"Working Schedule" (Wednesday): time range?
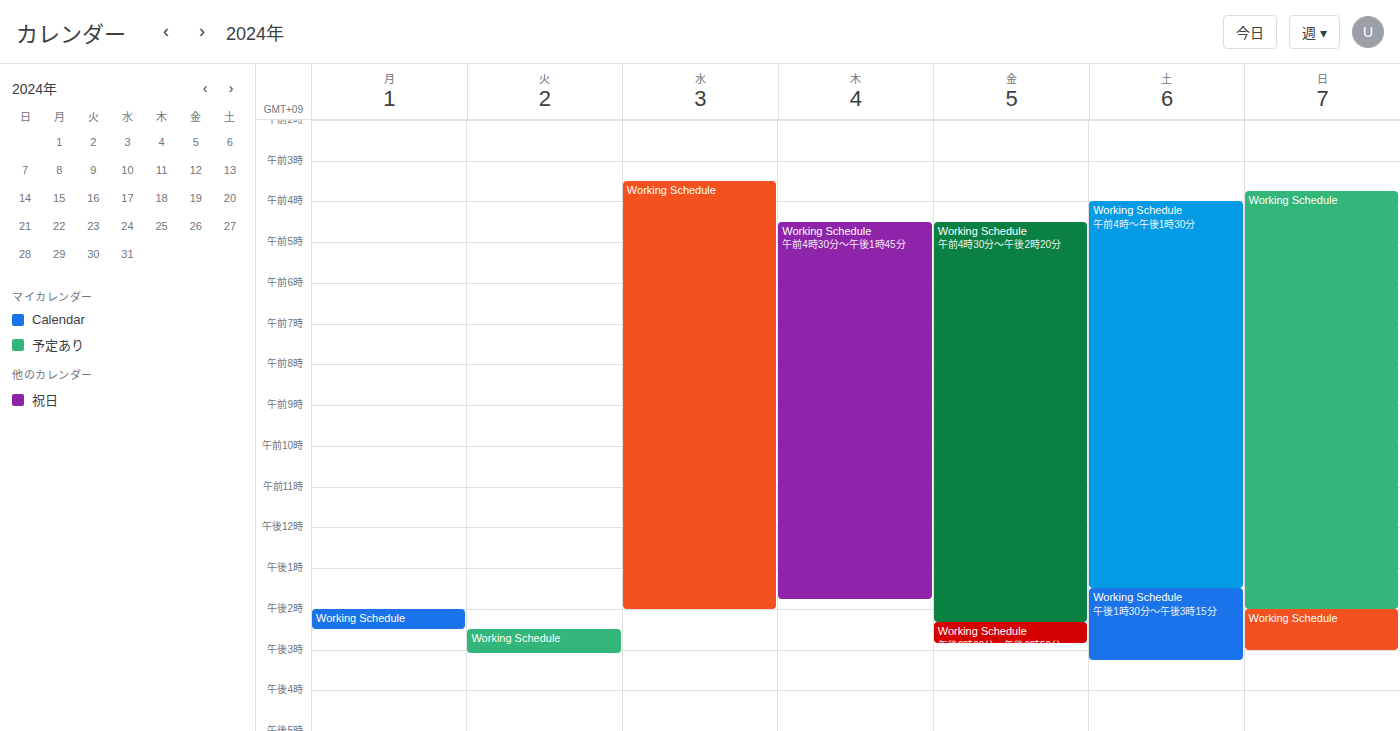
3:30 AM to 2:00 PM